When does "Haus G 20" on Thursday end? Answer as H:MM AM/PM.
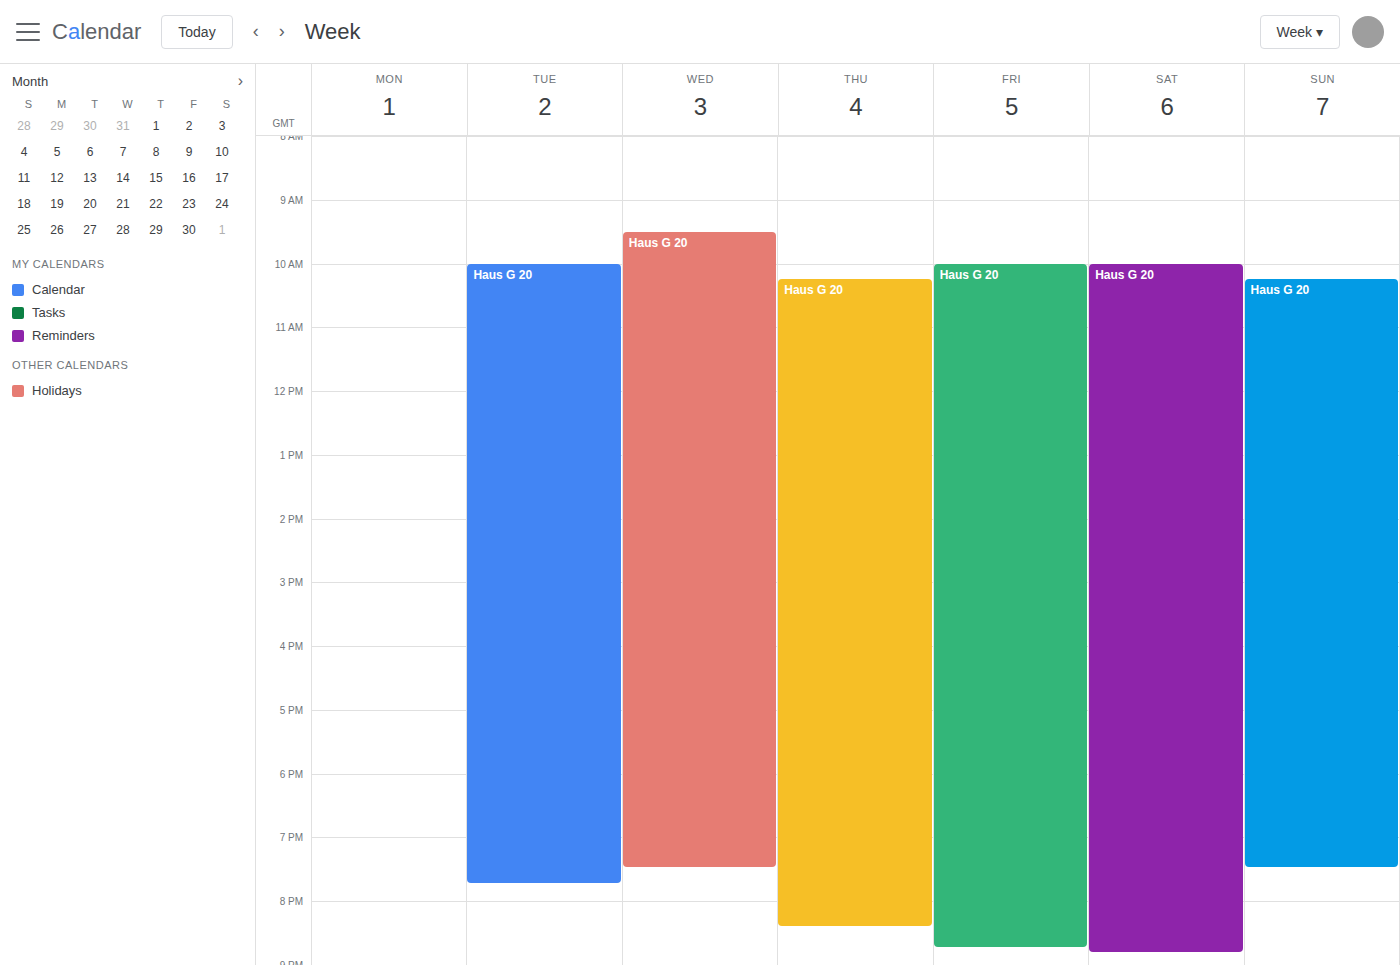
8:25 PM